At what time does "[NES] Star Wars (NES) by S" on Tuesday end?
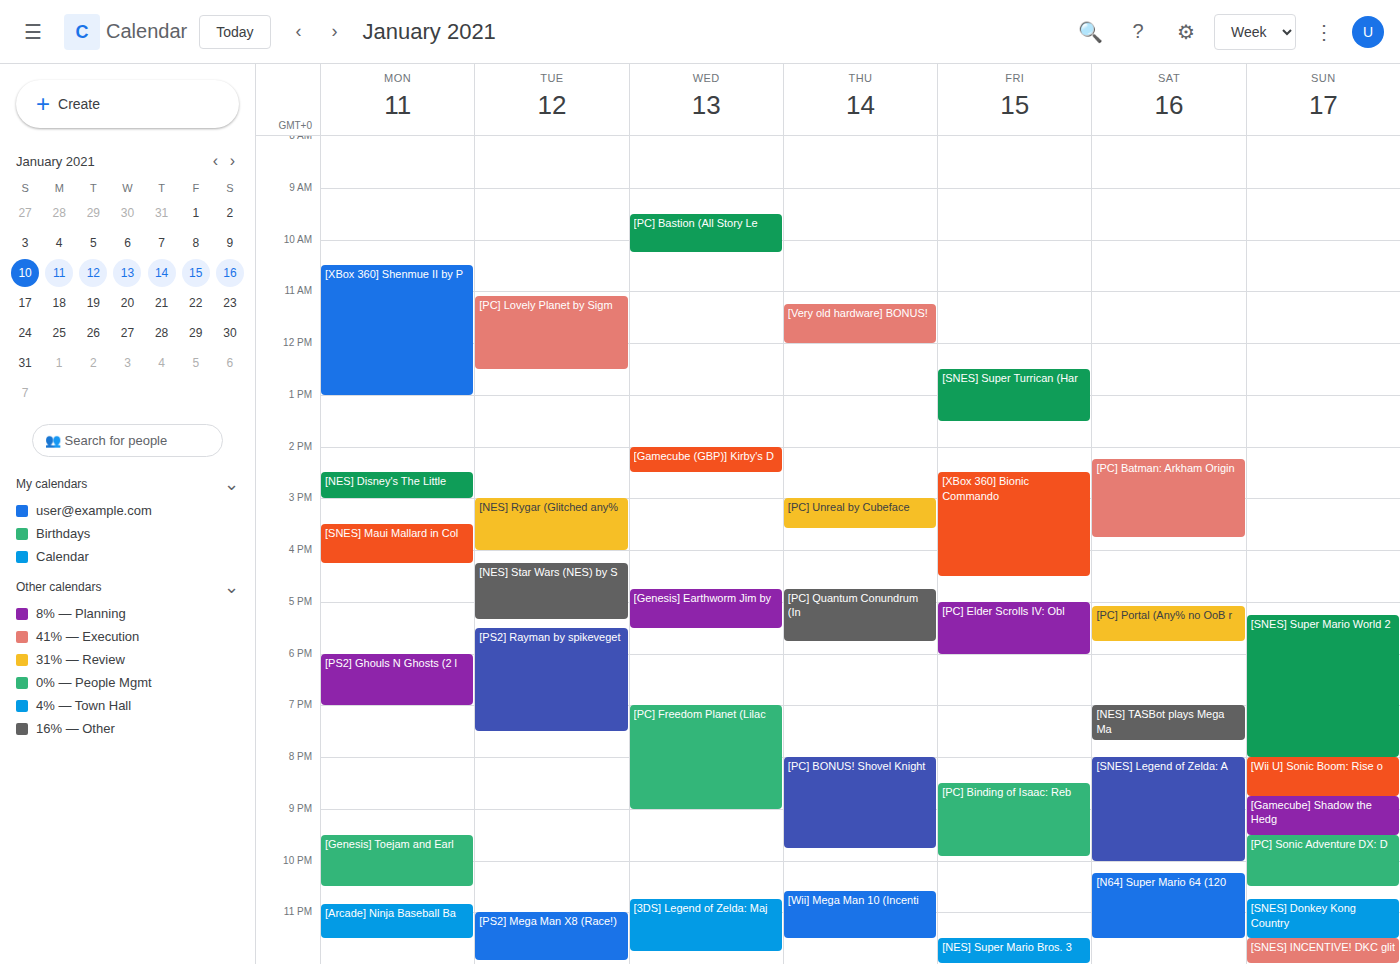
5:20 PM